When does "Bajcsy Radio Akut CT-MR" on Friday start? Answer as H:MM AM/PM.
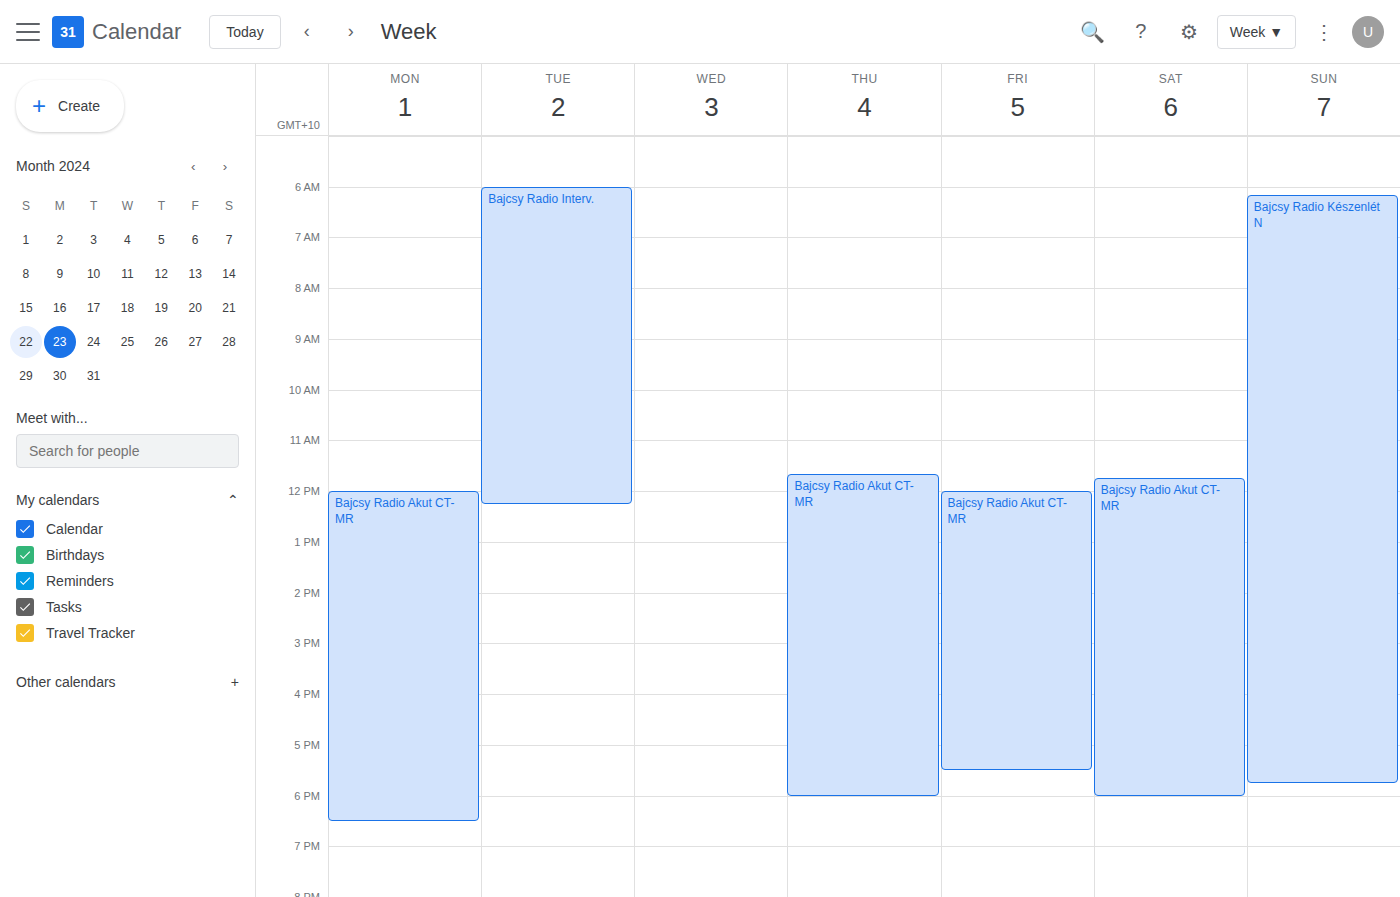
12:00 PM